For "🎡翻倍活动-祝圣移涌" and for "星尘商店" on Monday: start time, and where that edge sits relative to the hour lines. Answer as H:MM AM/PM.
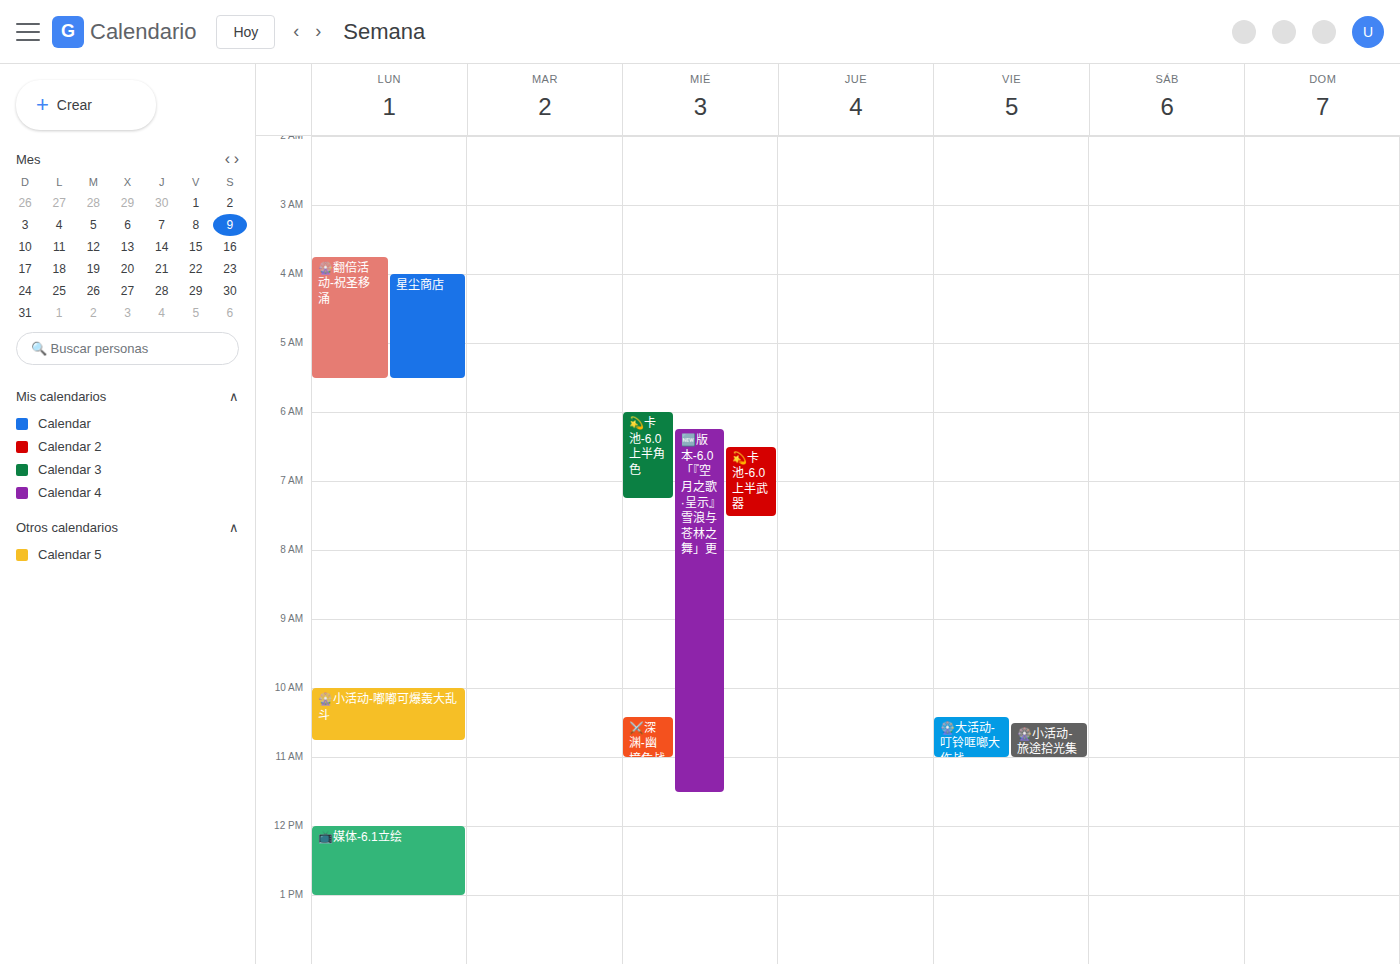
"🎡翻倍活动-祝圣移涌": 3:45 AM, neither: three quarters of the way from the 3 AM line to the 4 AM line. "星尘商店": 4:00 AM, exactly on the 4 AM line.